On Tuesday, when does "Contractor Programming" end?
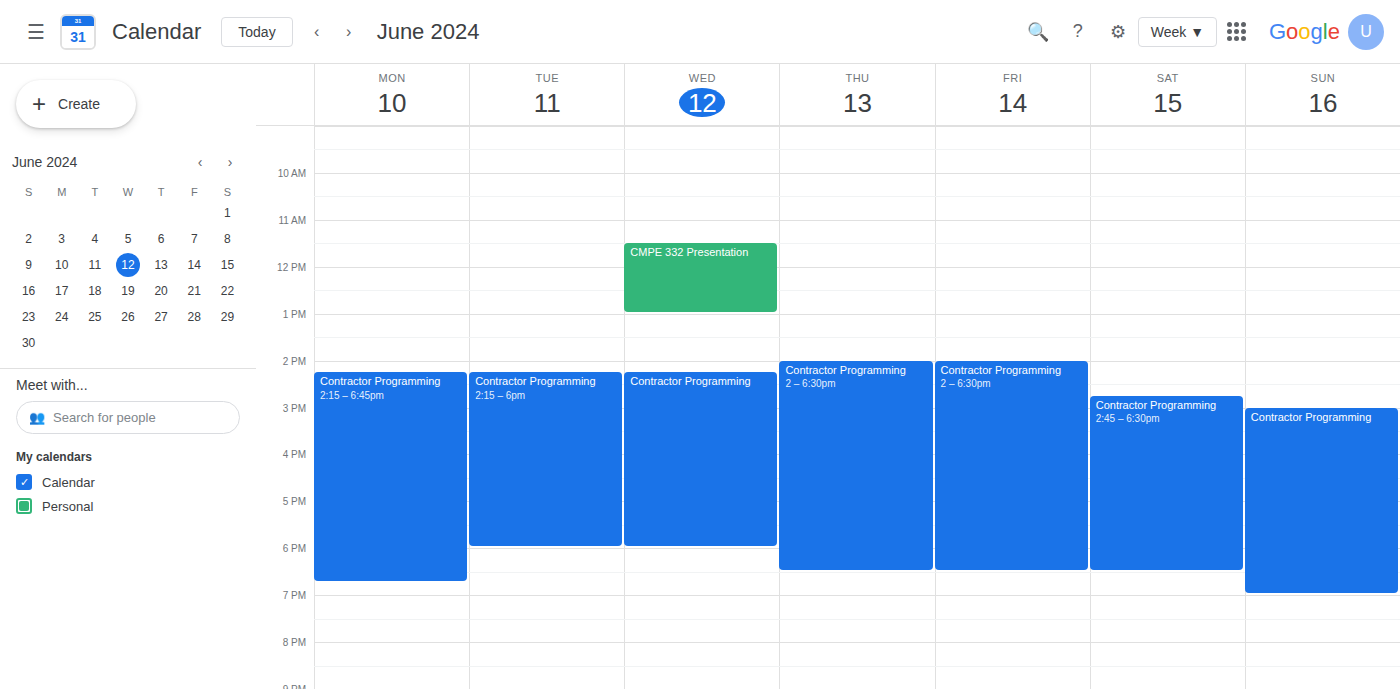
6:00 PM